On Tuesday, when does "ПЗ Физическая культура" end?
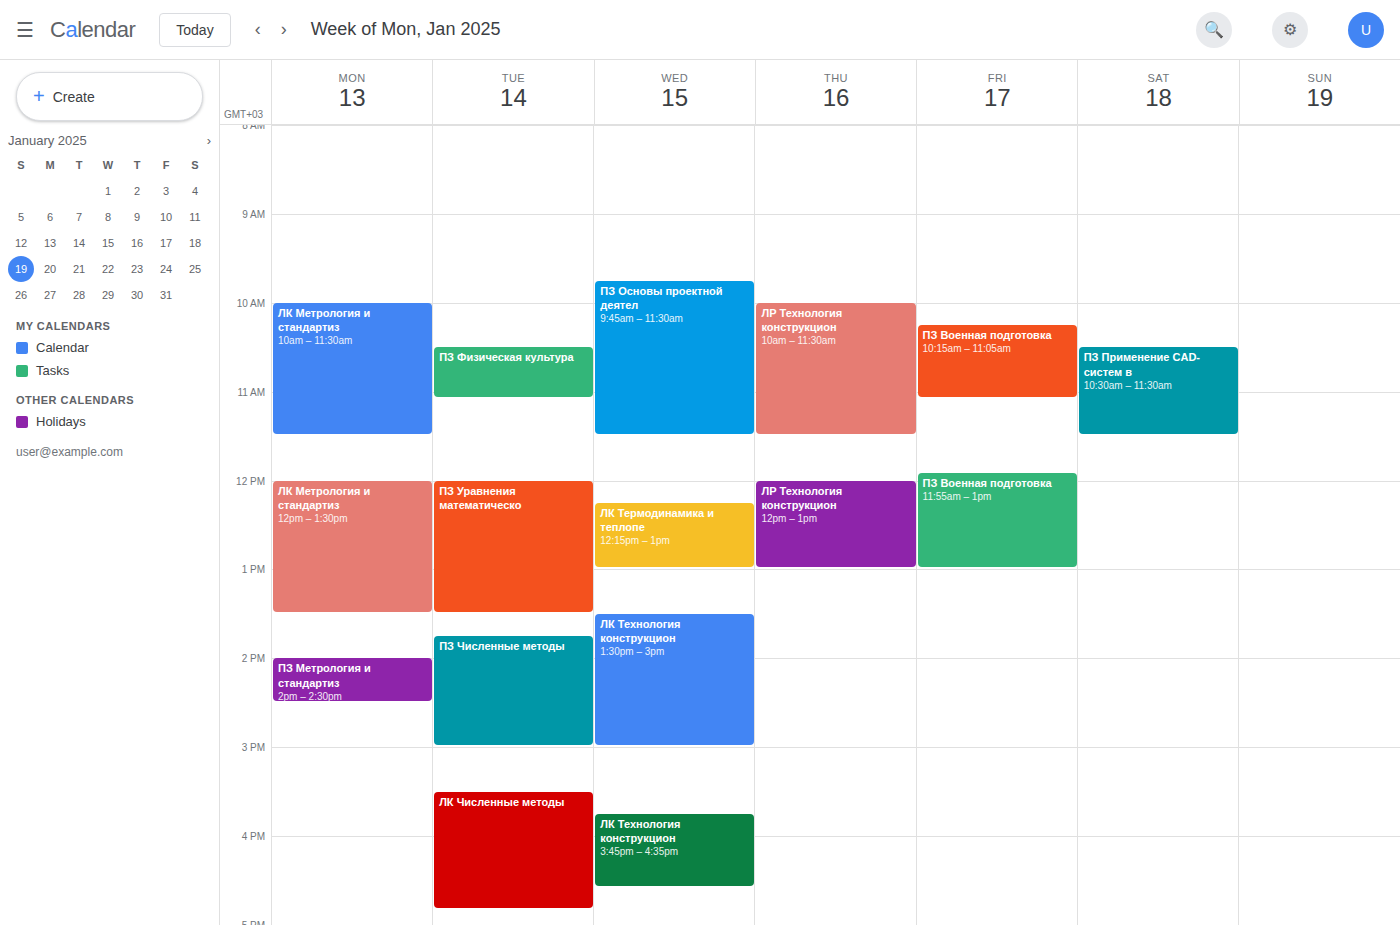
11:05 AM